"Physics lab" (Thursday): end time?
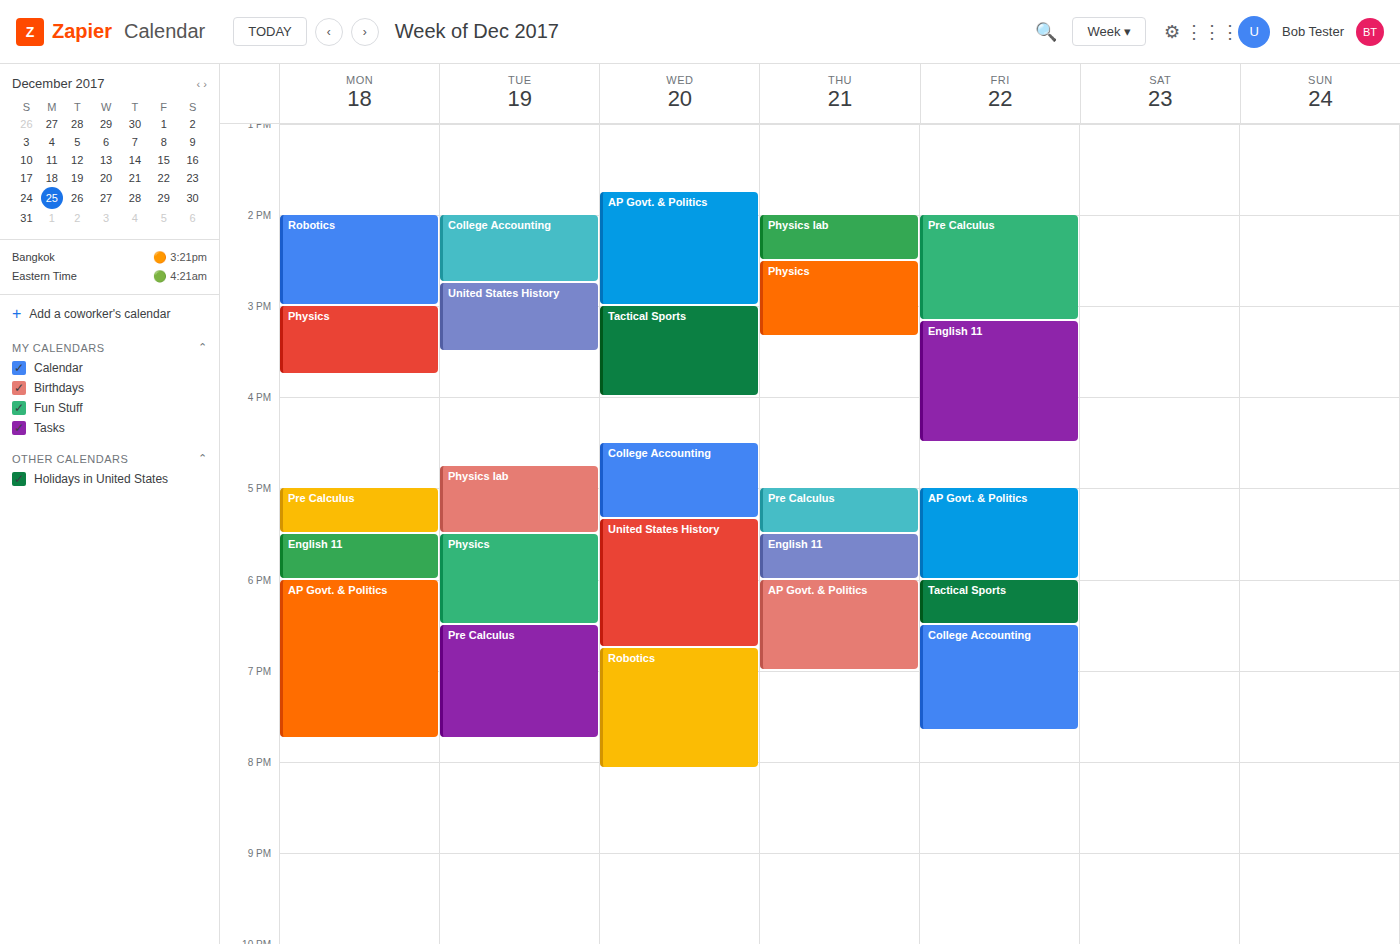
2:30 PM